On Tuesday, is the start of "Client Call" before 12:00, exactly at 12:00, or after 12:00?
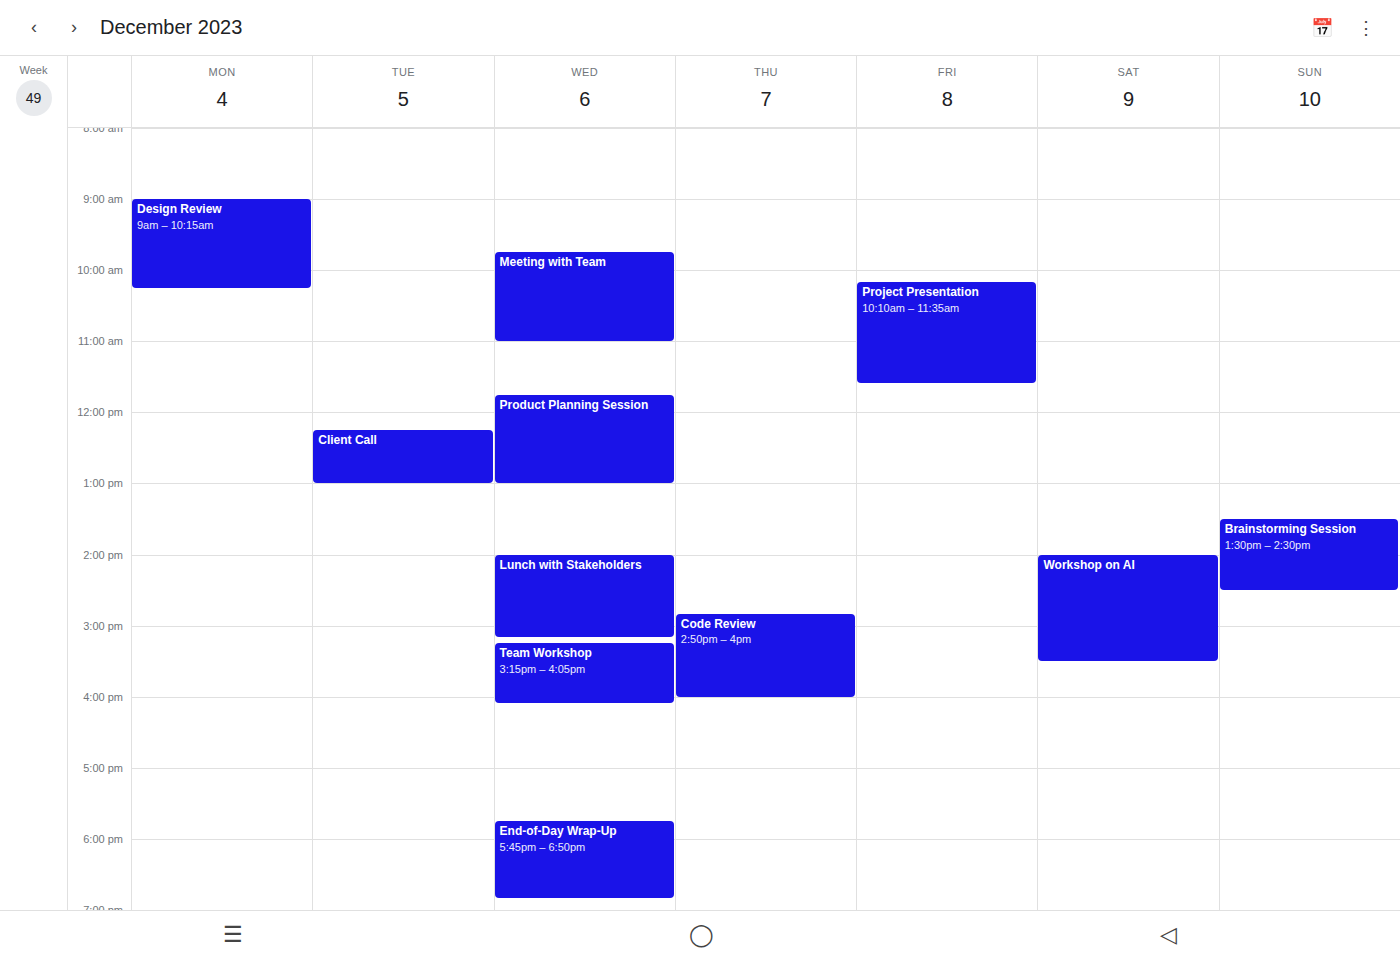
12:15 -- after 12:00, 15 minutes below the 12:00 line.